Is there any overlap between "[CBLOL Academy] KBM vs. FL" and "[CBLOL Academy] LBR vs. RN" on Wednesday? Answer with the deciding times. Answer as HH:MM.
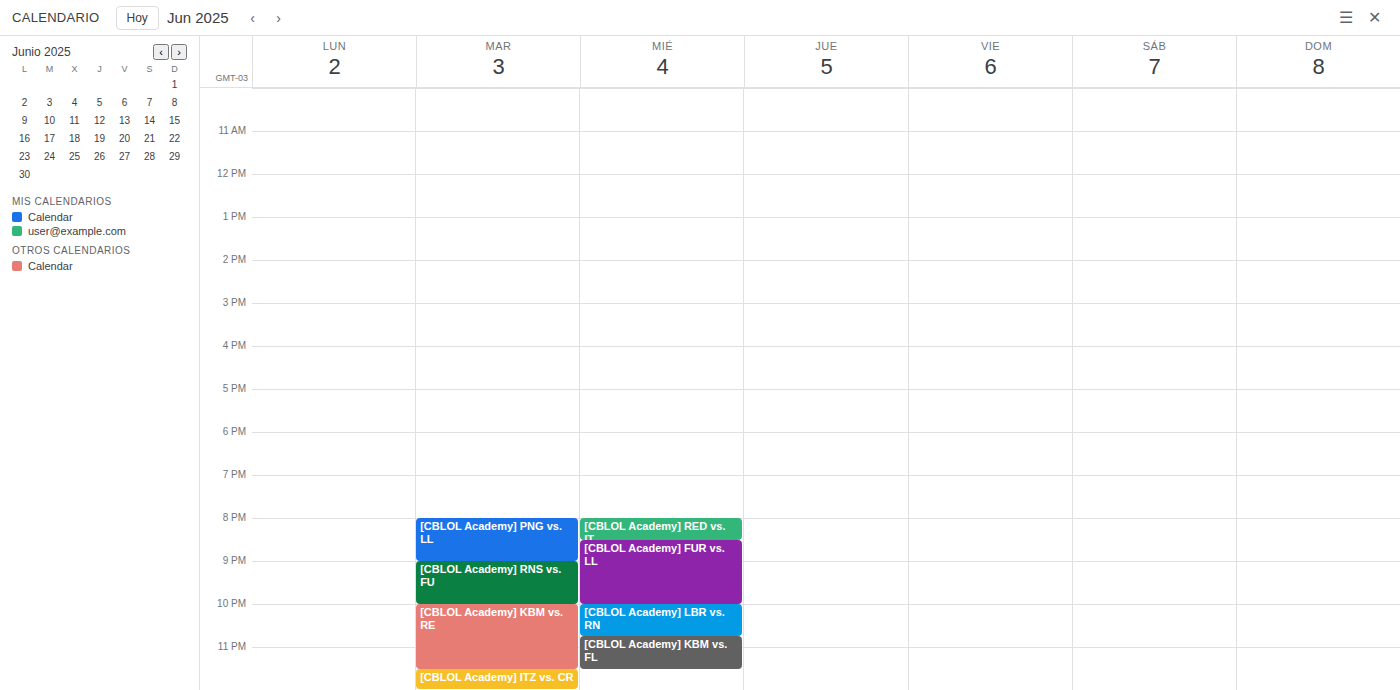
"[CBLOL Academy] LBR vs. RN" ends at 22:45, exactly when "[CBLOL Academy] KBM vs. FL" starts -- they touch but do not overlap.